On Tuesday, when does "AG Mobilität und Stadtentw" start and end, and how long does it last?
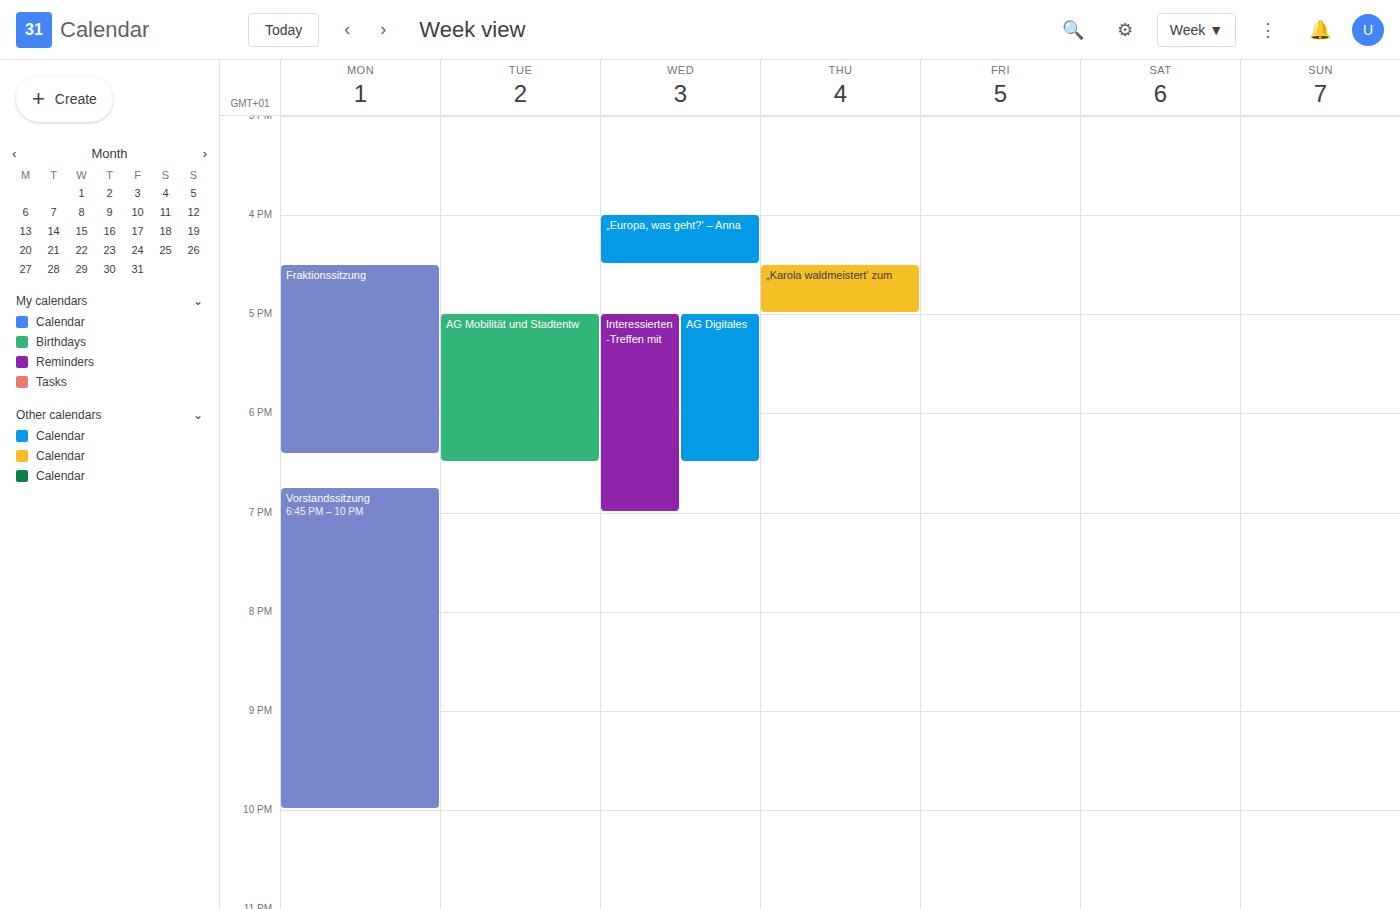
5:00 PM to 6:30 PM, 1 hour 30 minutes